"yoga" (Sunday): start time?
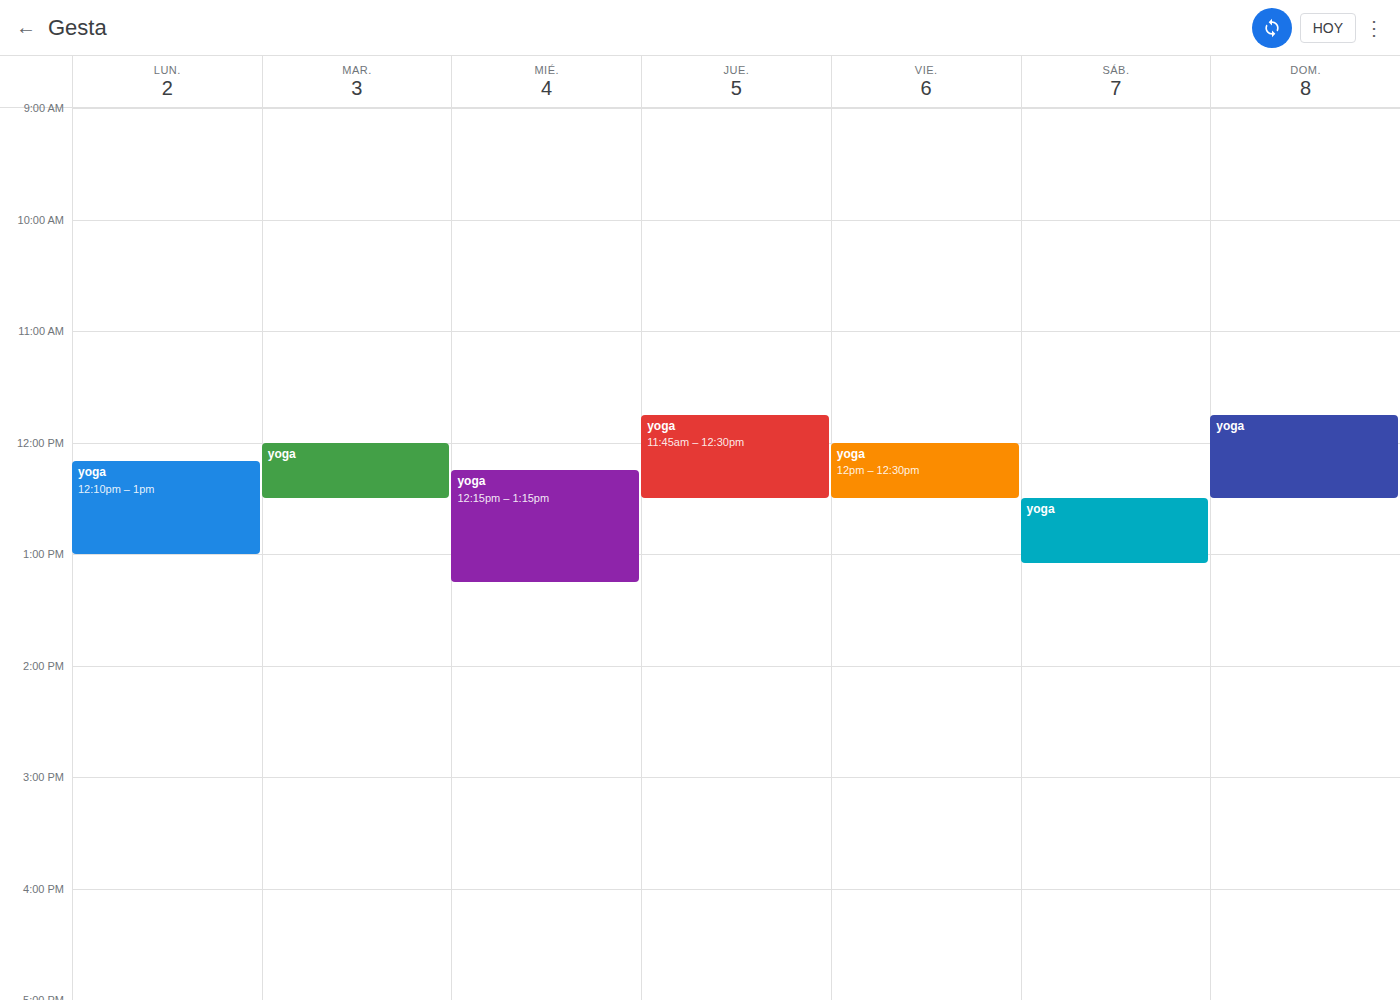
11:45 AM